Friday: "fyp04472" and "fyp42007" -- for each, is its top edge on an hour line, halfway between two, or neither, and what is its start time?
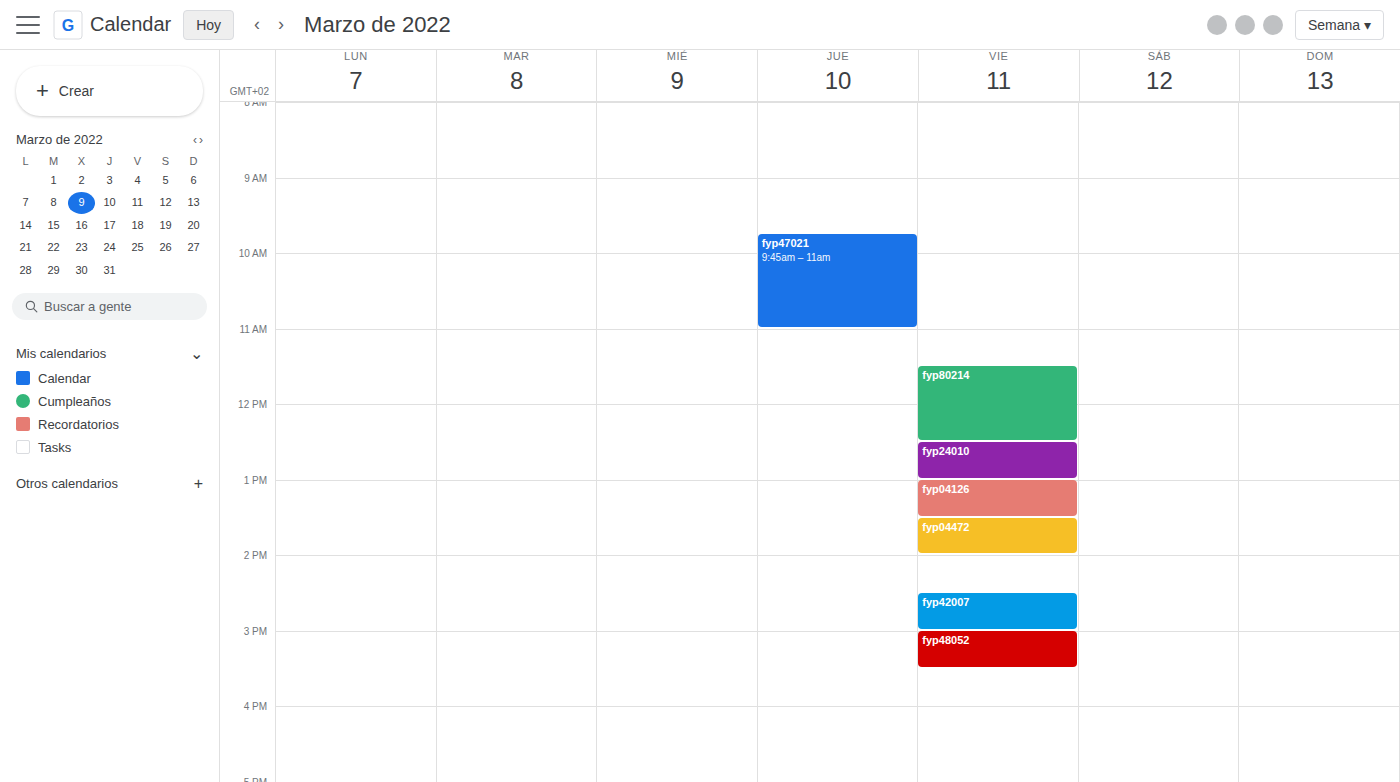
"fyp04472": 1:30 PM, halfway between the 1 PM and 2 PM lines. "fyp42007": 2:30 PM, halfway between the 2 PM and 3 PM lines.